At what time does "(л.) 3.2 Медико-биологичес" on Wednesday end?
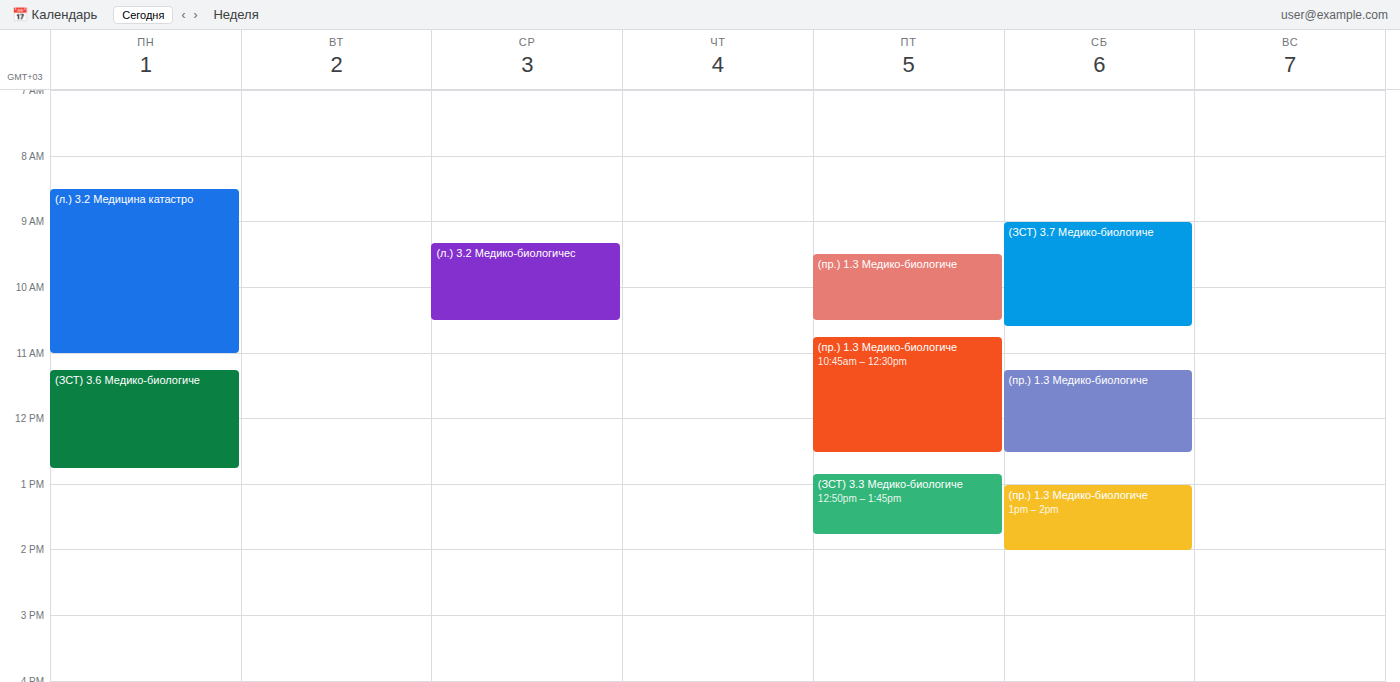
10:30 AM